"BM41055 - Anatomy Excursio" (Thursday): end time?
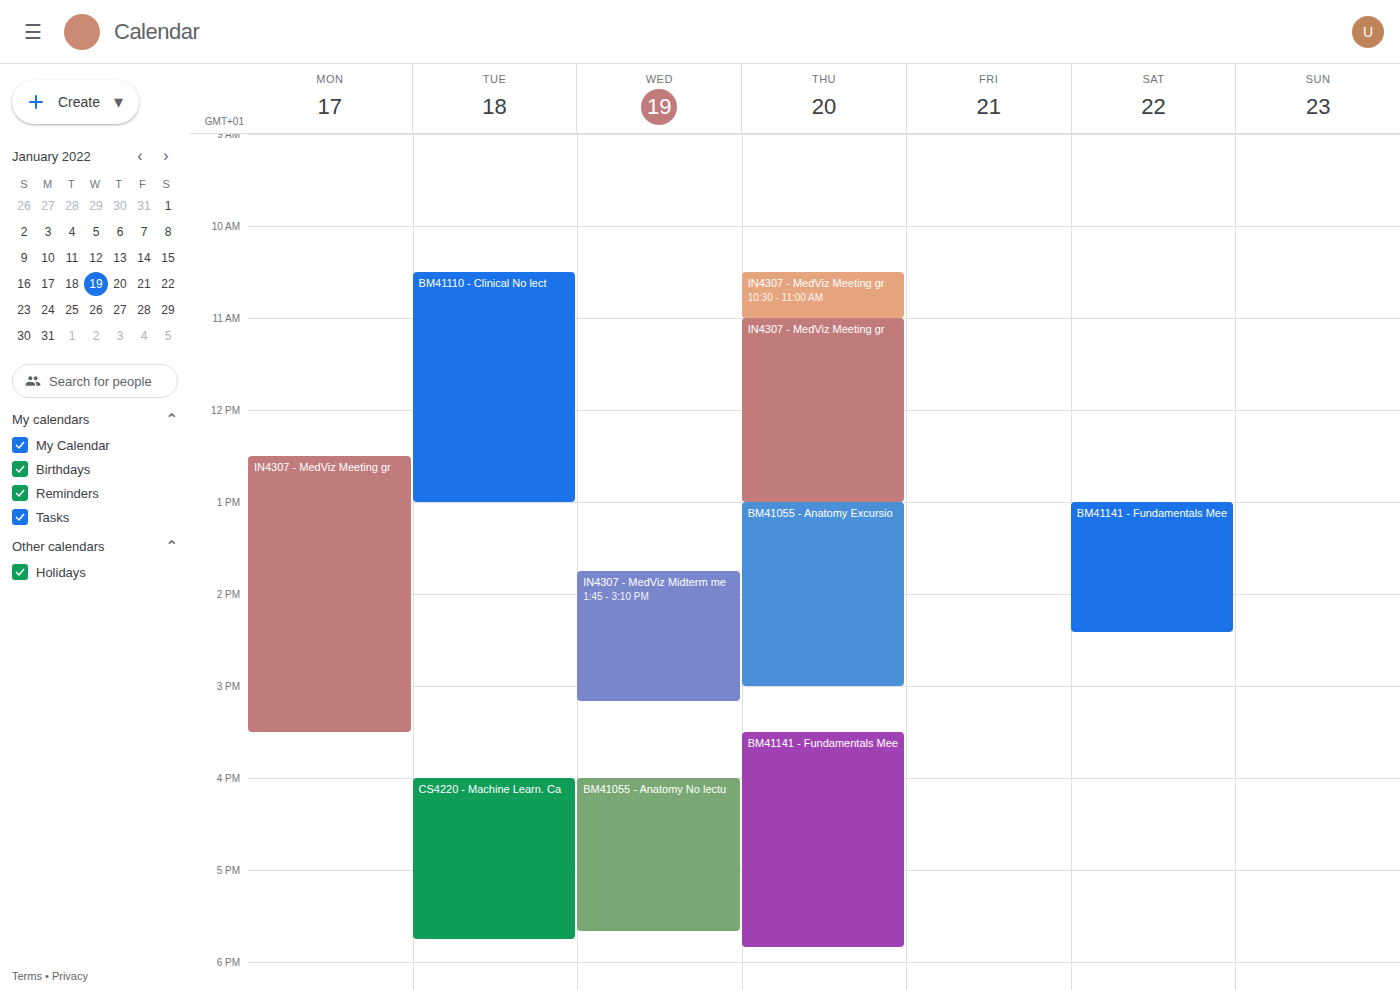
3:00 PM